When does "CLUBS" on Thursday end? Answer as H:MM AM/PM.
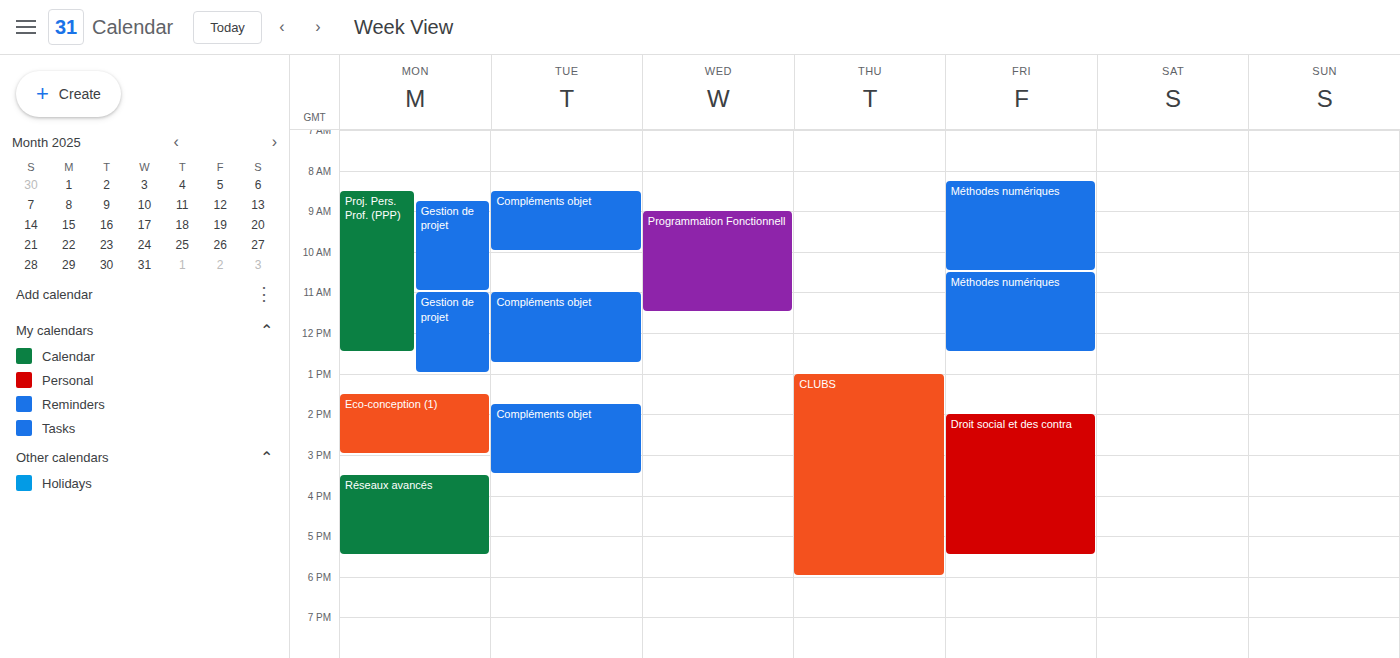
6:00 PM